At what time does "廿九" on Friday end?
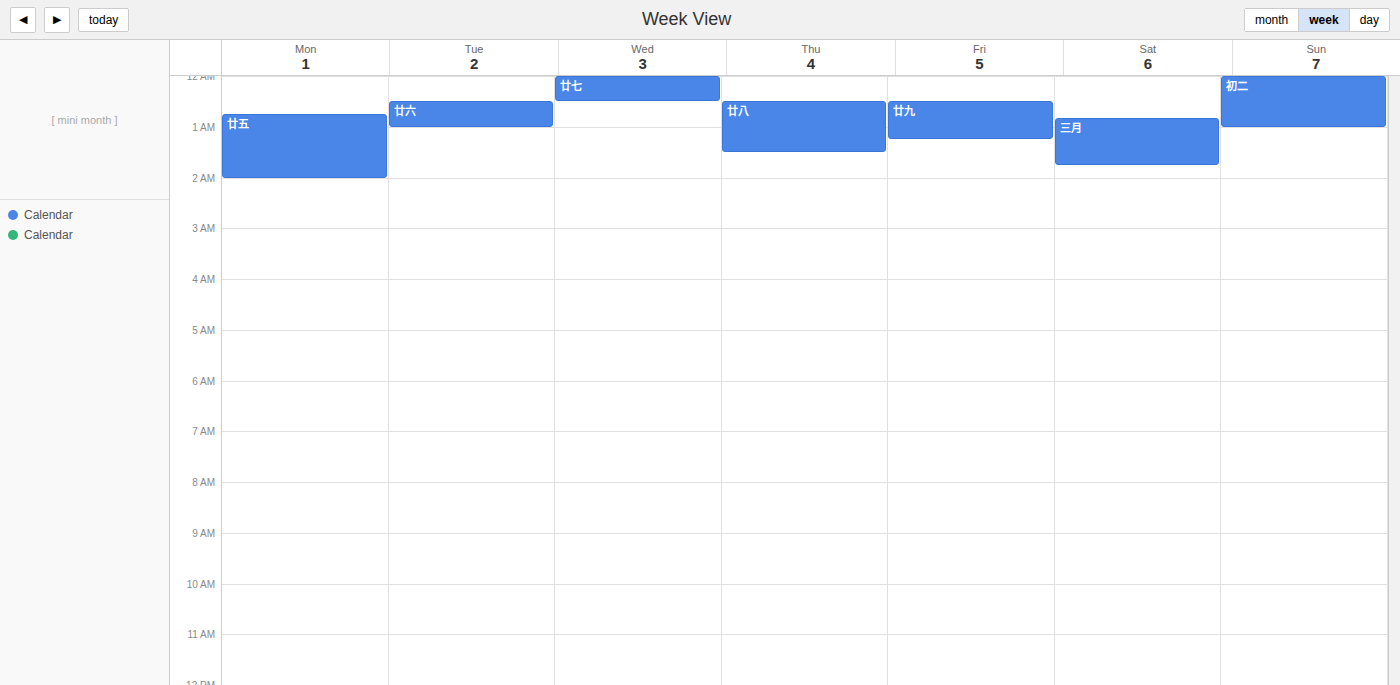
1:15 AM